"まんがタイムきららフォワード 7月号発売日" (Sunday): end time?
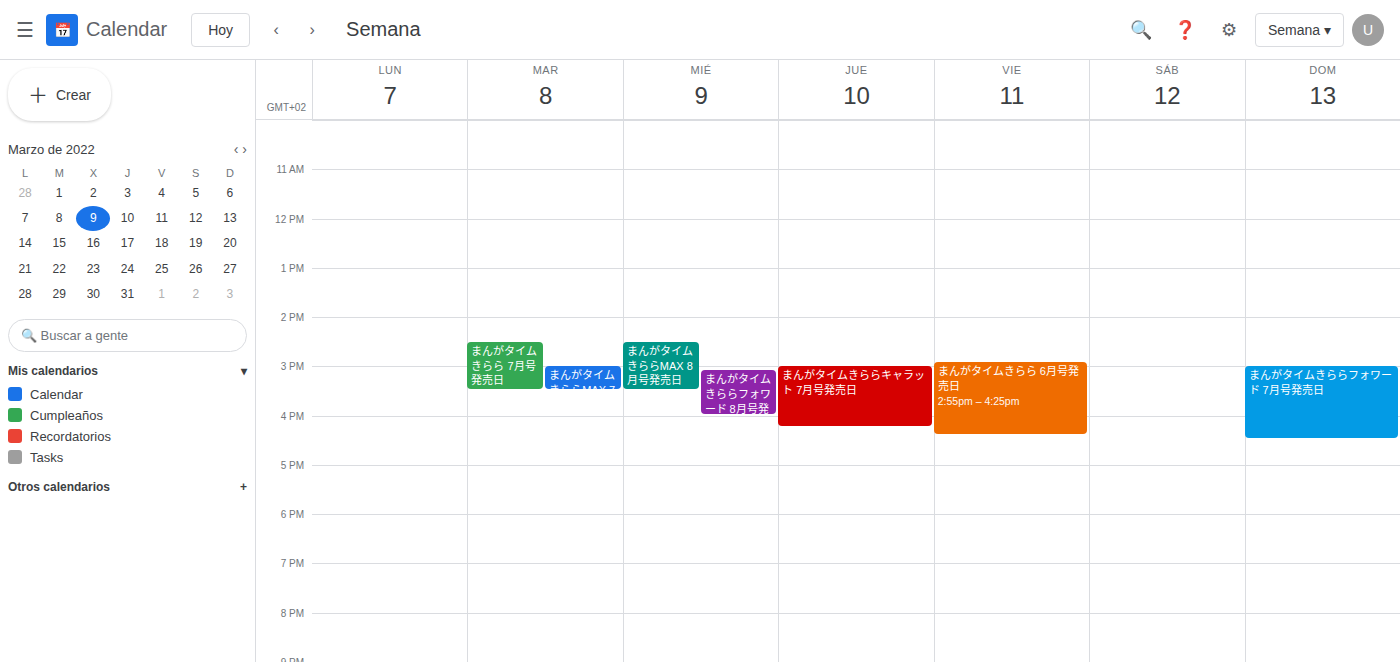
16:30